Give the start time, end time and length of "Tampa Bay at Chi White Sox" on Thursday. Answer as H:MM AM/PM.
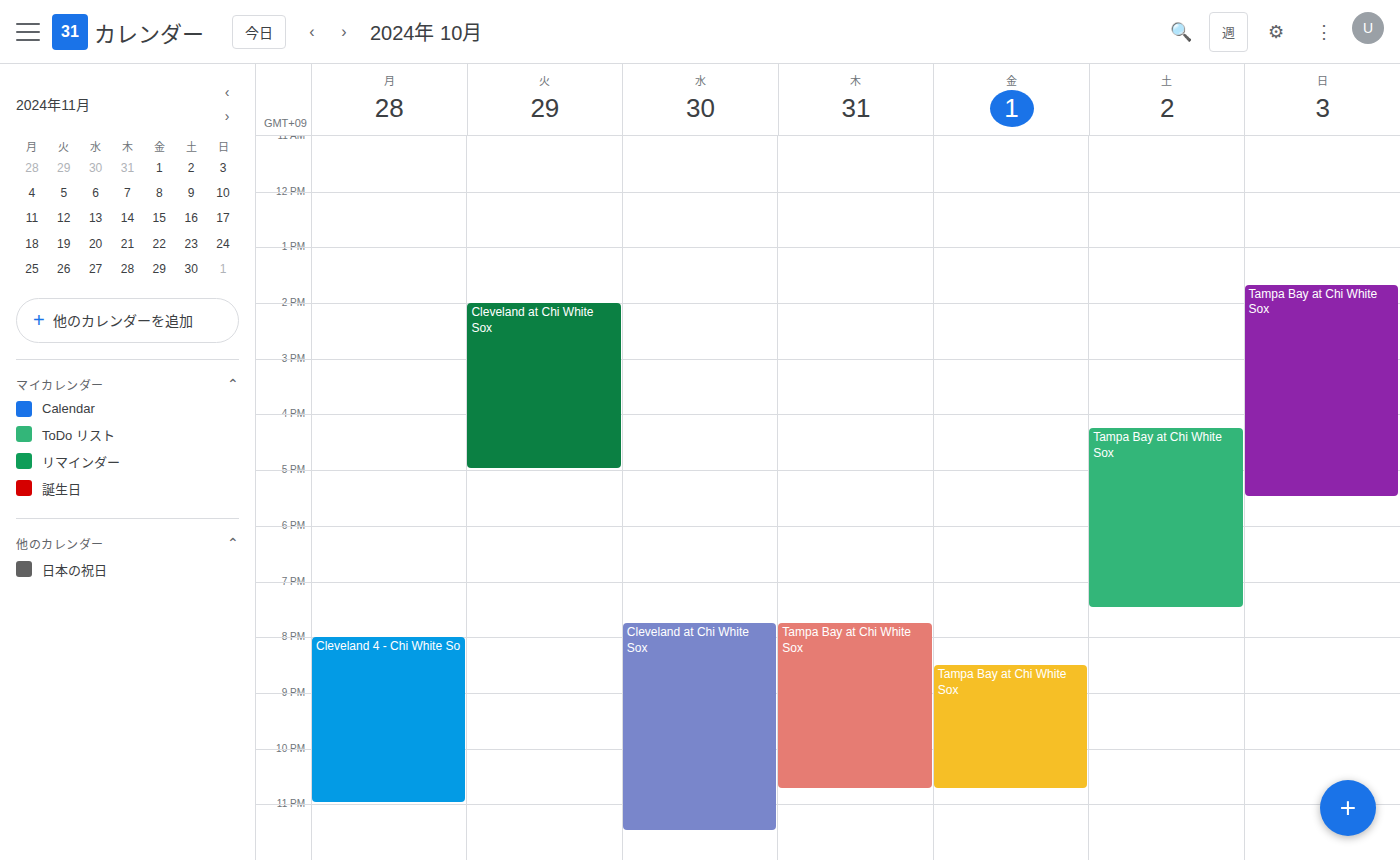
7:45 PM to 10:45 PM, 3 hours